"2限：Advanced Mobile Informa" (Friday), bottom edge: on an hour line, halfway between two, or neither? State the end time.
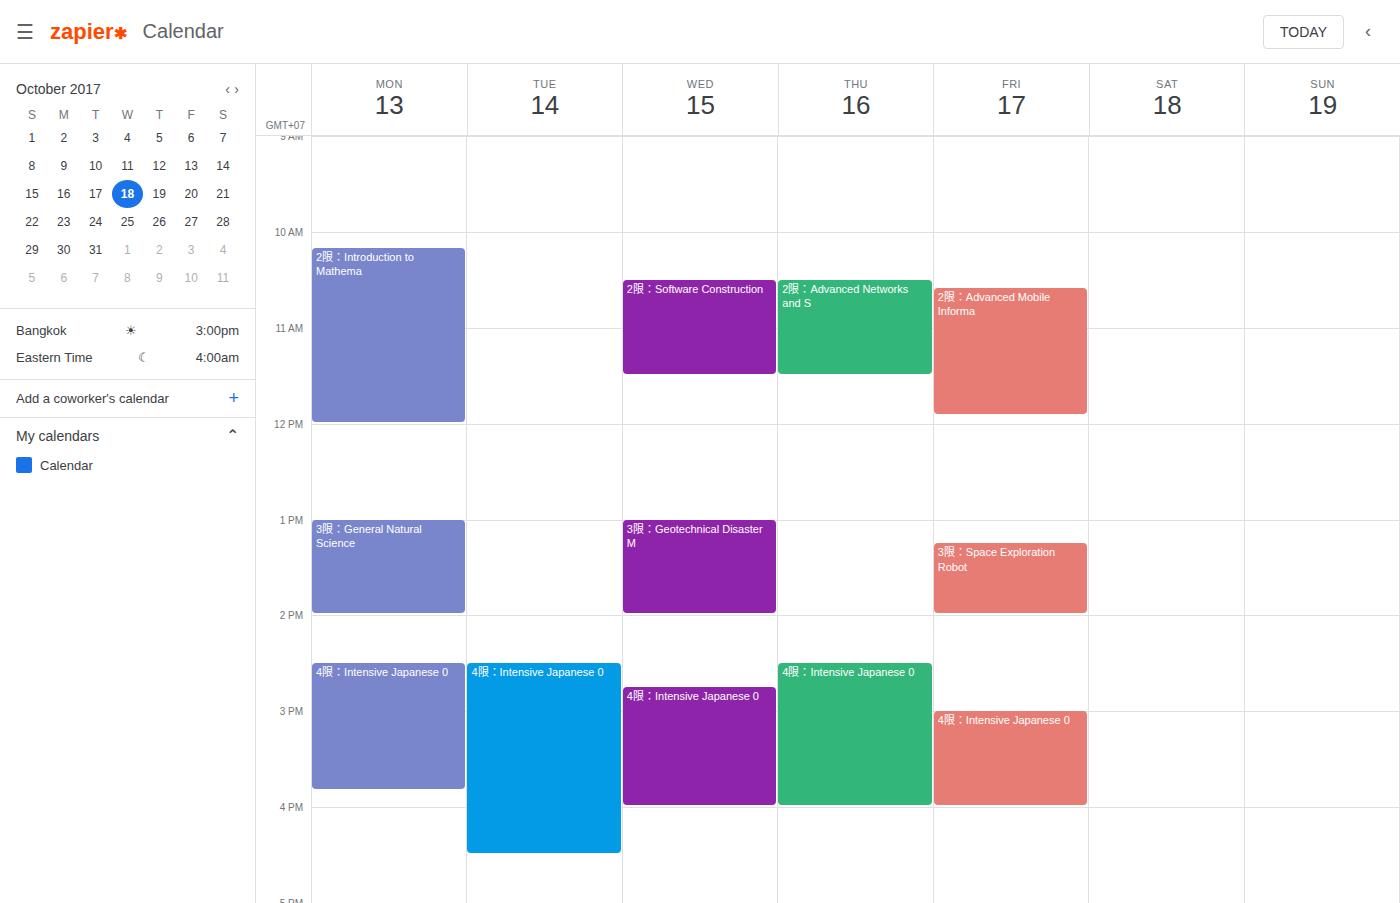
11:55 AM -- neither: 55 minutes below the 11 AM line and 5 minutes above the 12 PM line.